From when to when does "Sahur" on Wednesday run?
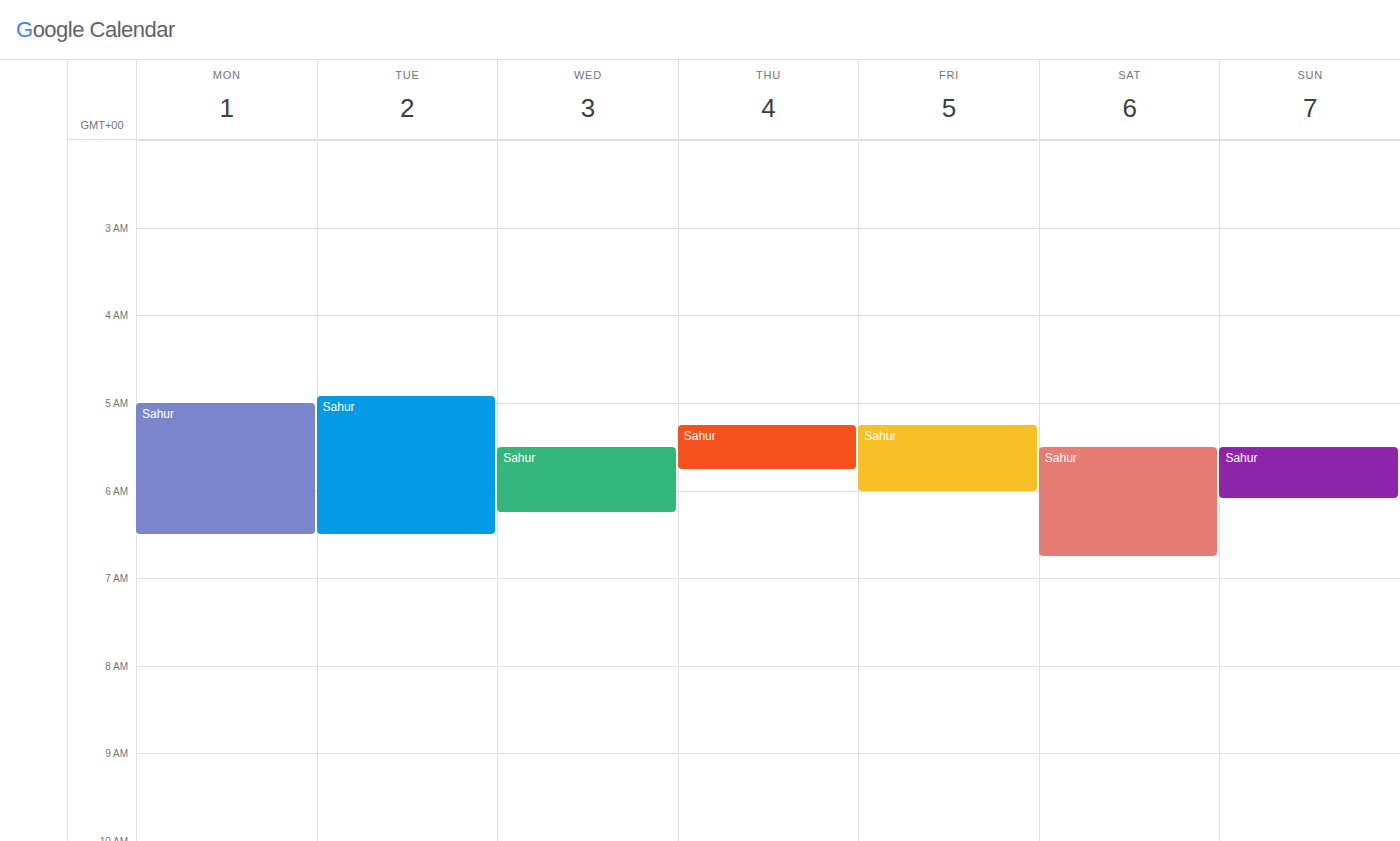
5:30 AM to 6:15 AM